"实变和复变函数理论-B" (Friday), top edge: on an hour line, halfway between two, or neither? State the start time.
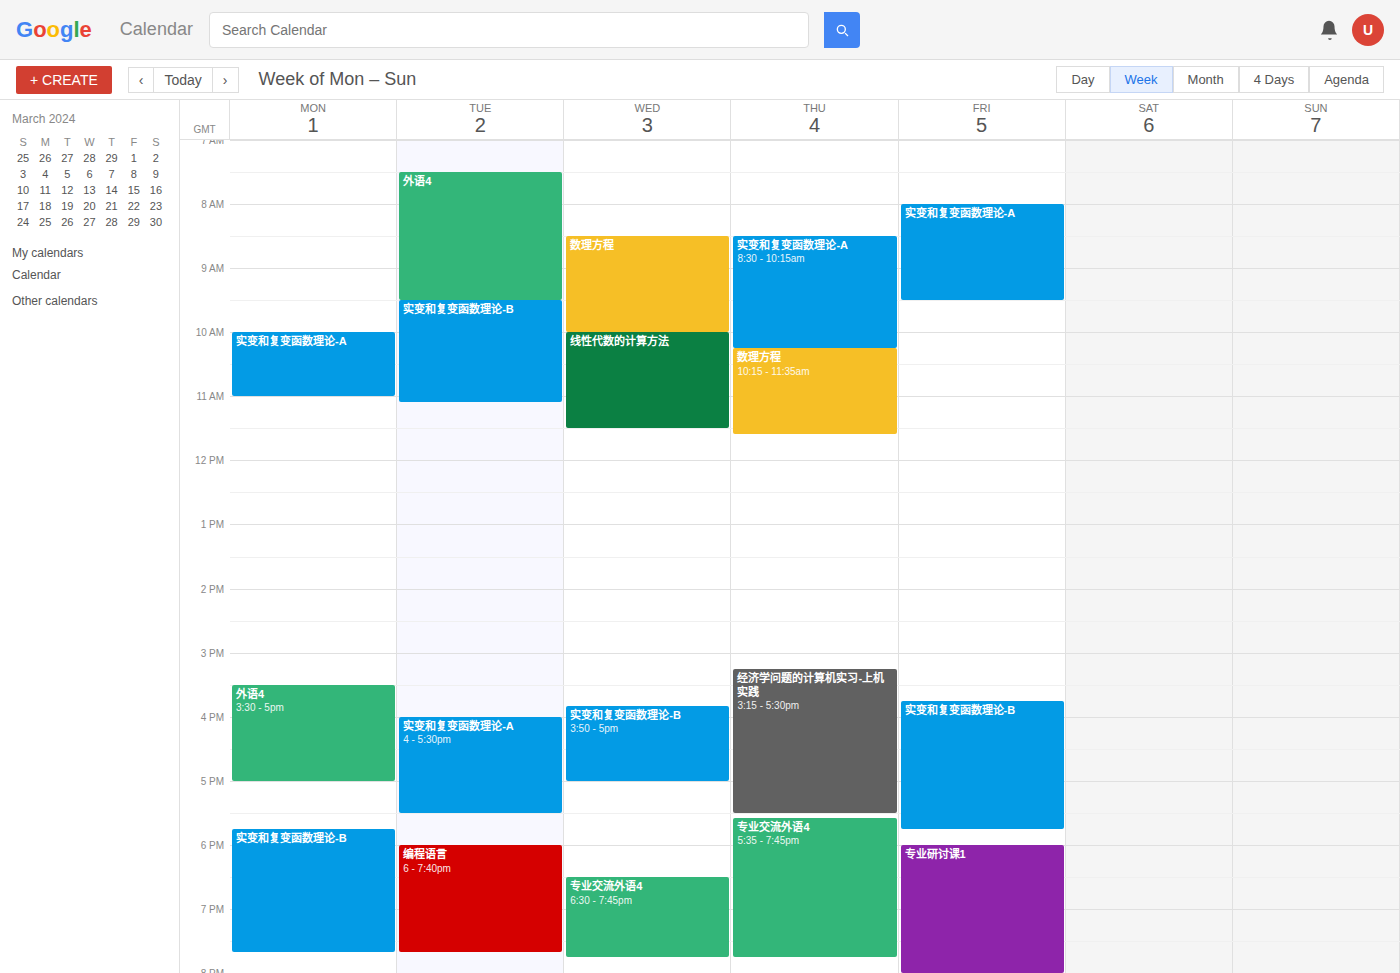
3:45 PM -- neither: three quarters of the way from the 3 PM line to the 4 PM line.